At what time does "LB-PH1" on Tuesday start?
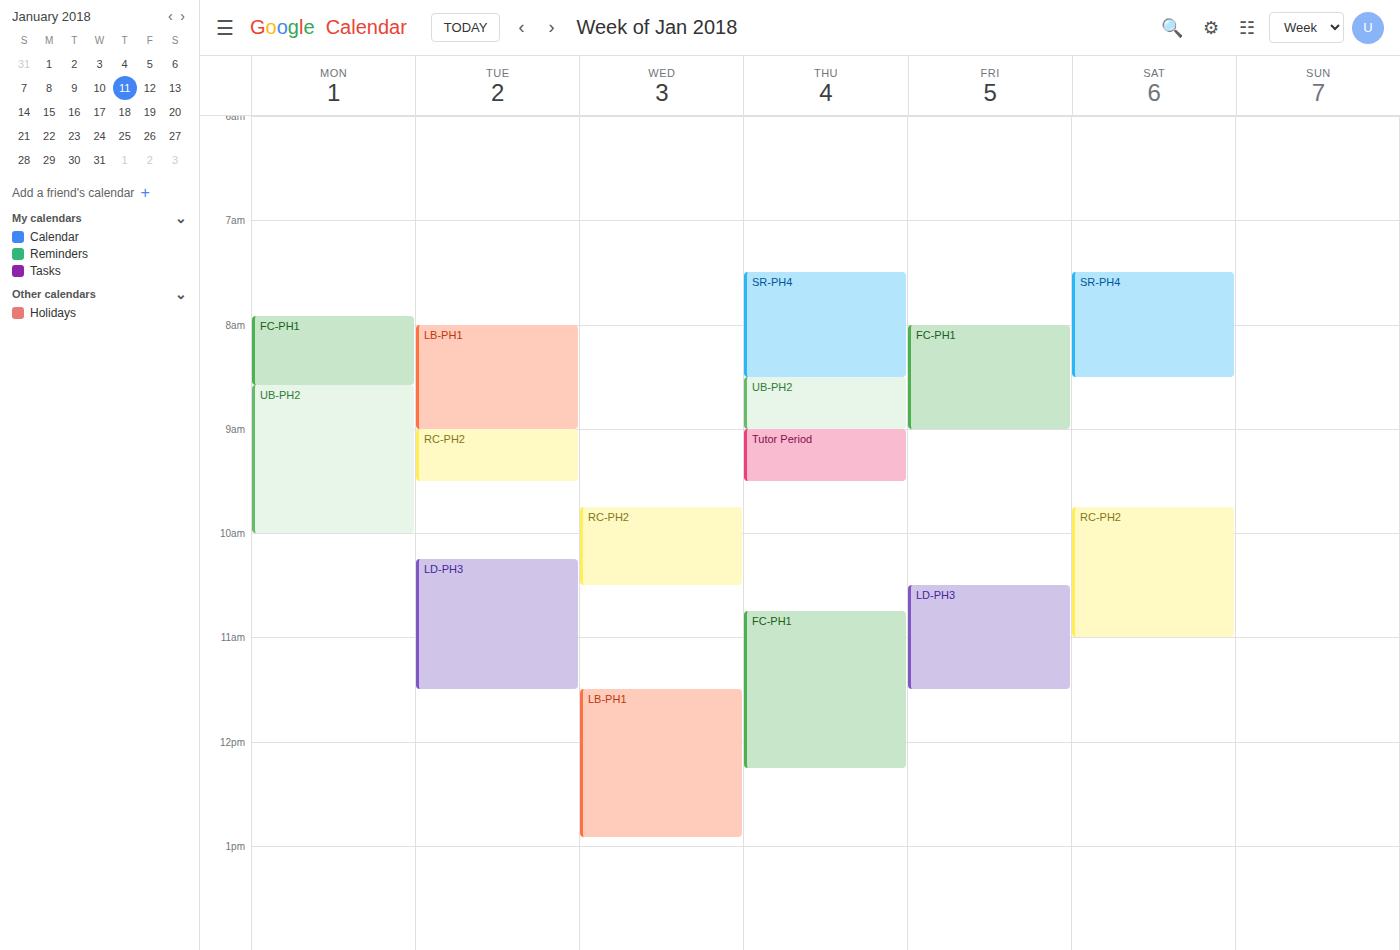
8:00 AM